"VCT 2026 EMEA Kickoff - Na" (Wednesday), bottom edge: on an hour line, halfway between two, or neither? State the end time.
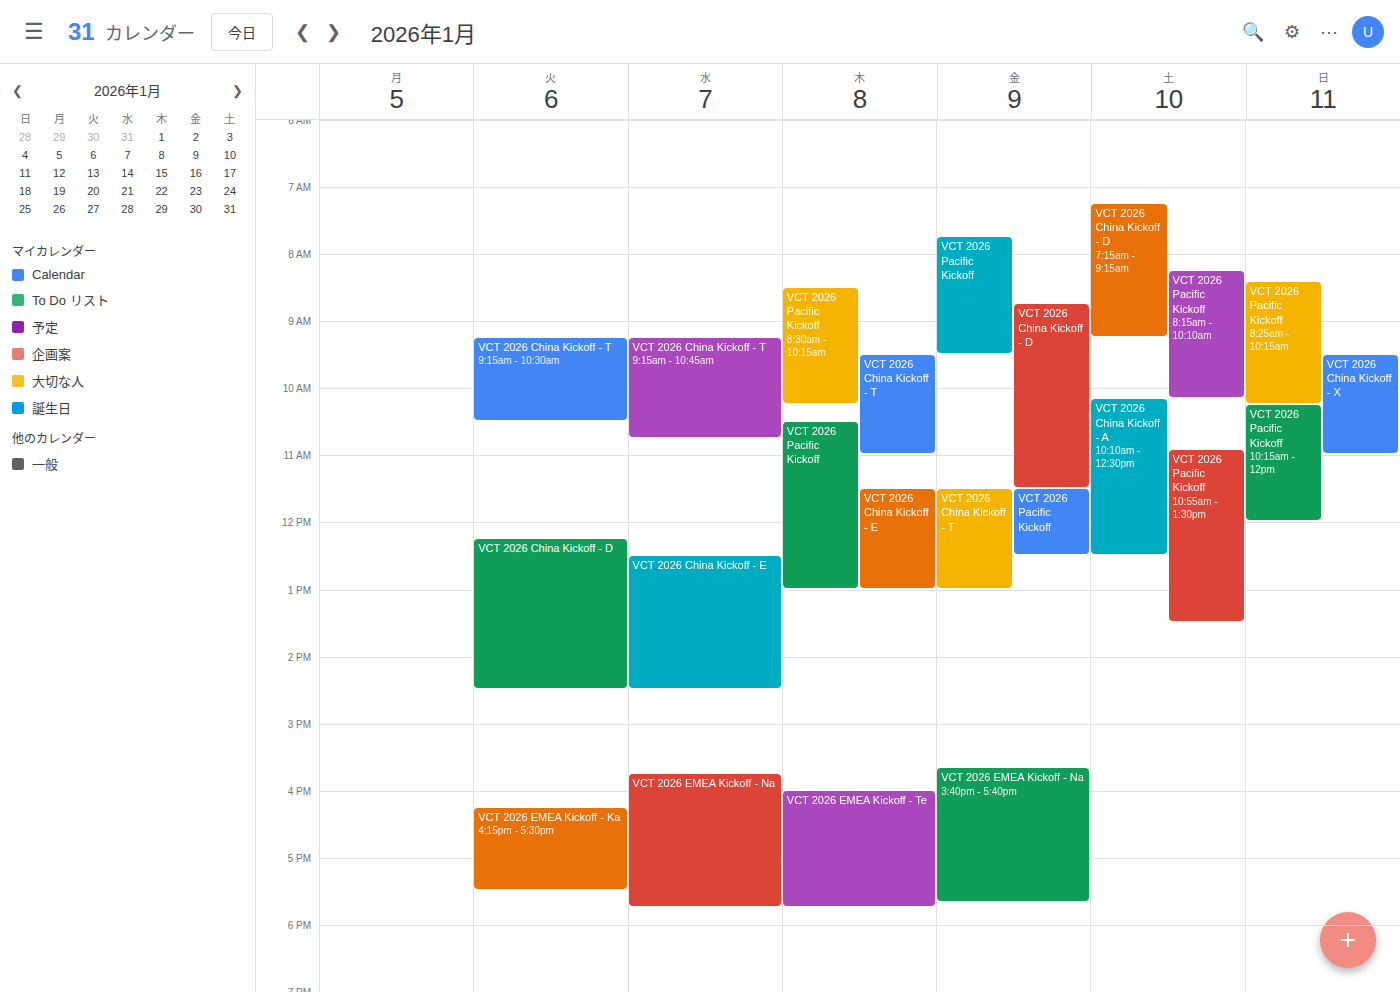
5:45 PM -- neither: three quarters of the way from the 5 PM line to the 6 PM line.